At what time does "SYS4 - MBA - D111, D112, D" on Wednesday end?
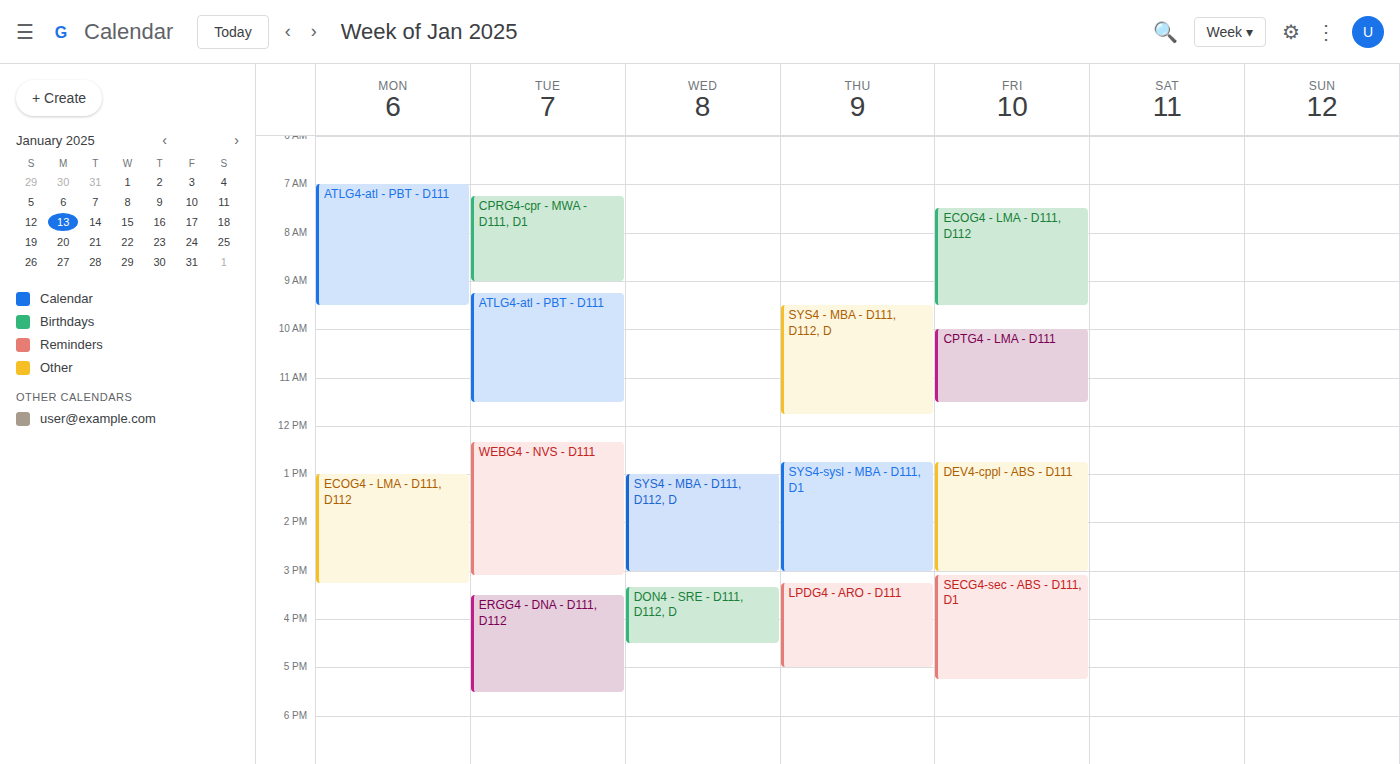
3:00 PM